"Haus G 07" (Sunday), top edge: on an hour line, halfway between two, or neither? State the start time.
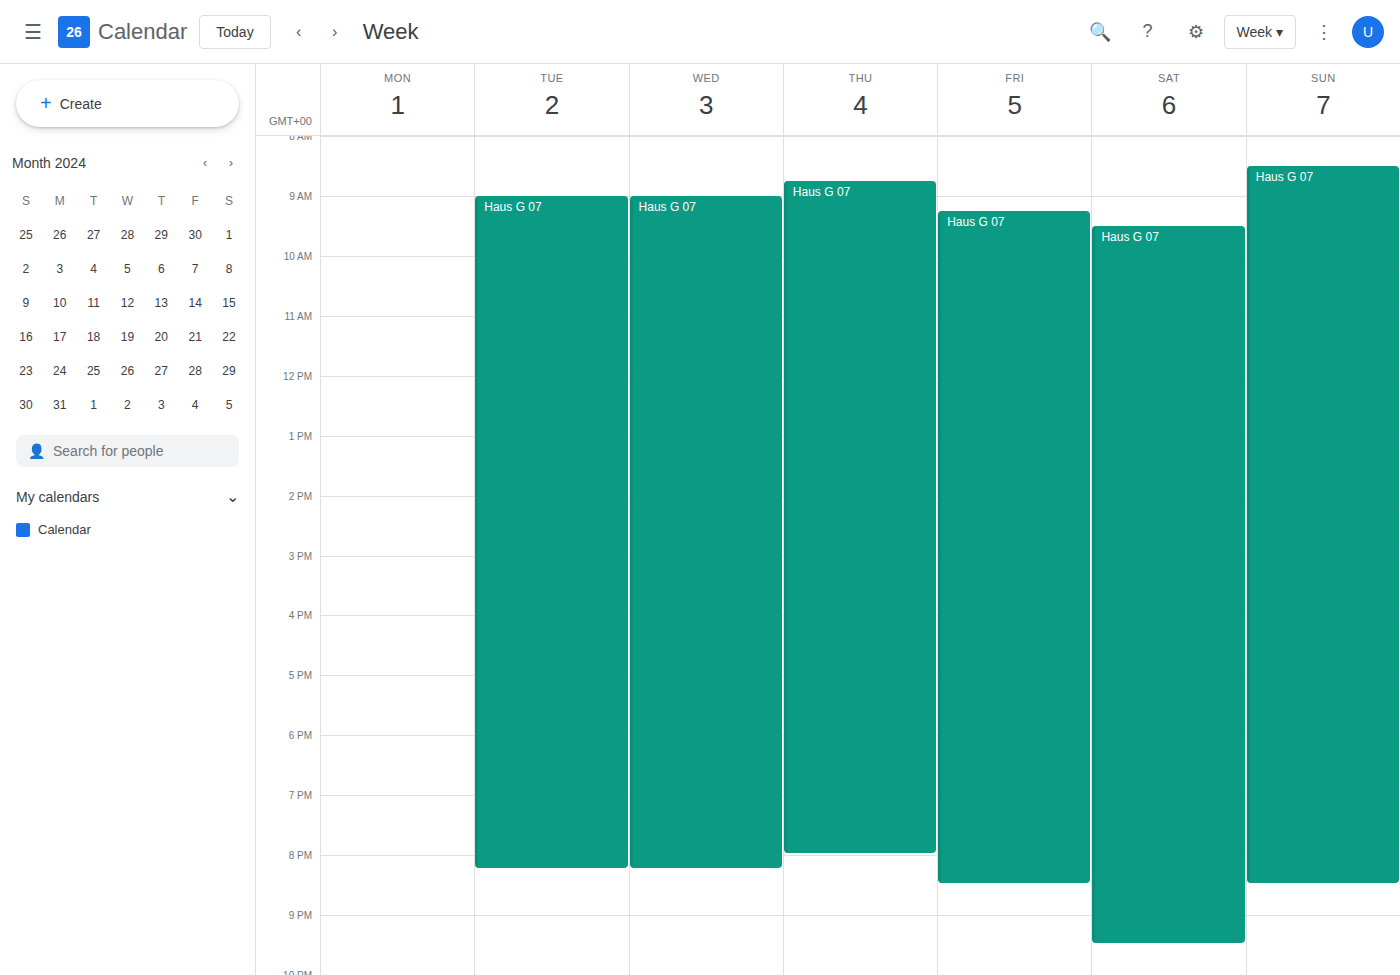
8:30 AM -- halfway between the 8 AM and 9 AM lines.